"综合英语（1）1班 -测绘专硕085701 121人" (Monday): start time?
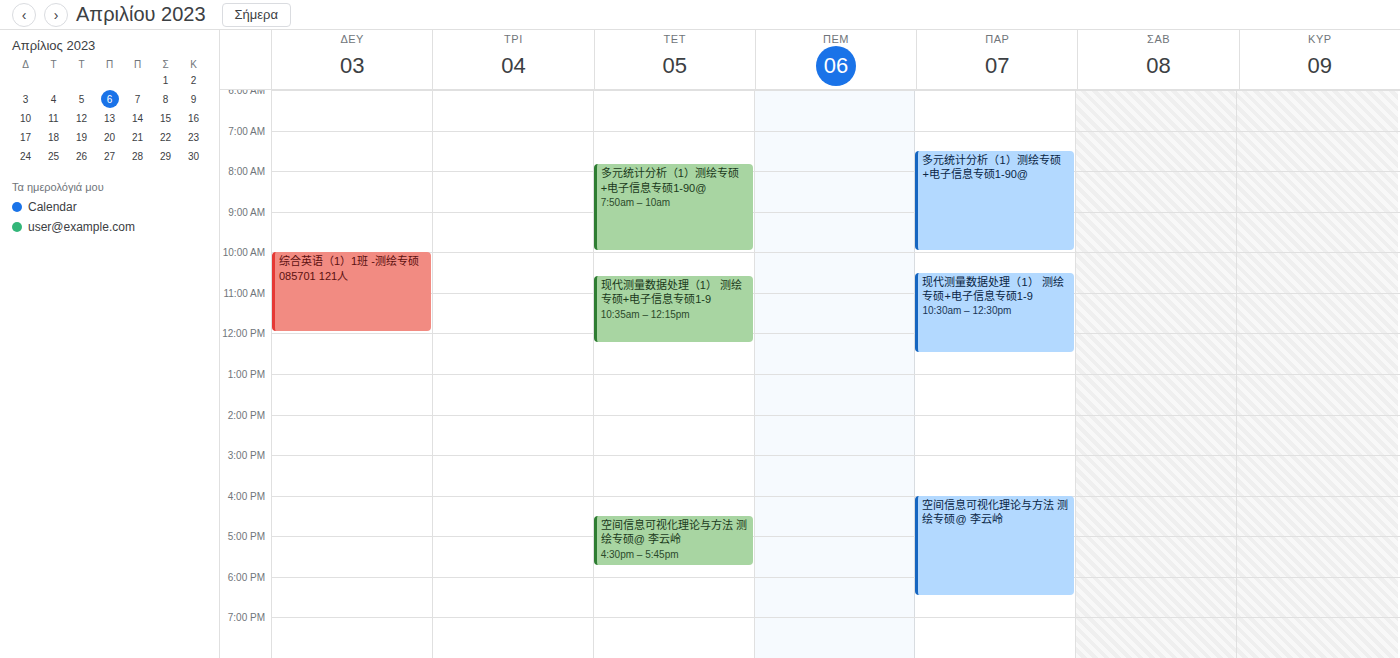
10:00 AM